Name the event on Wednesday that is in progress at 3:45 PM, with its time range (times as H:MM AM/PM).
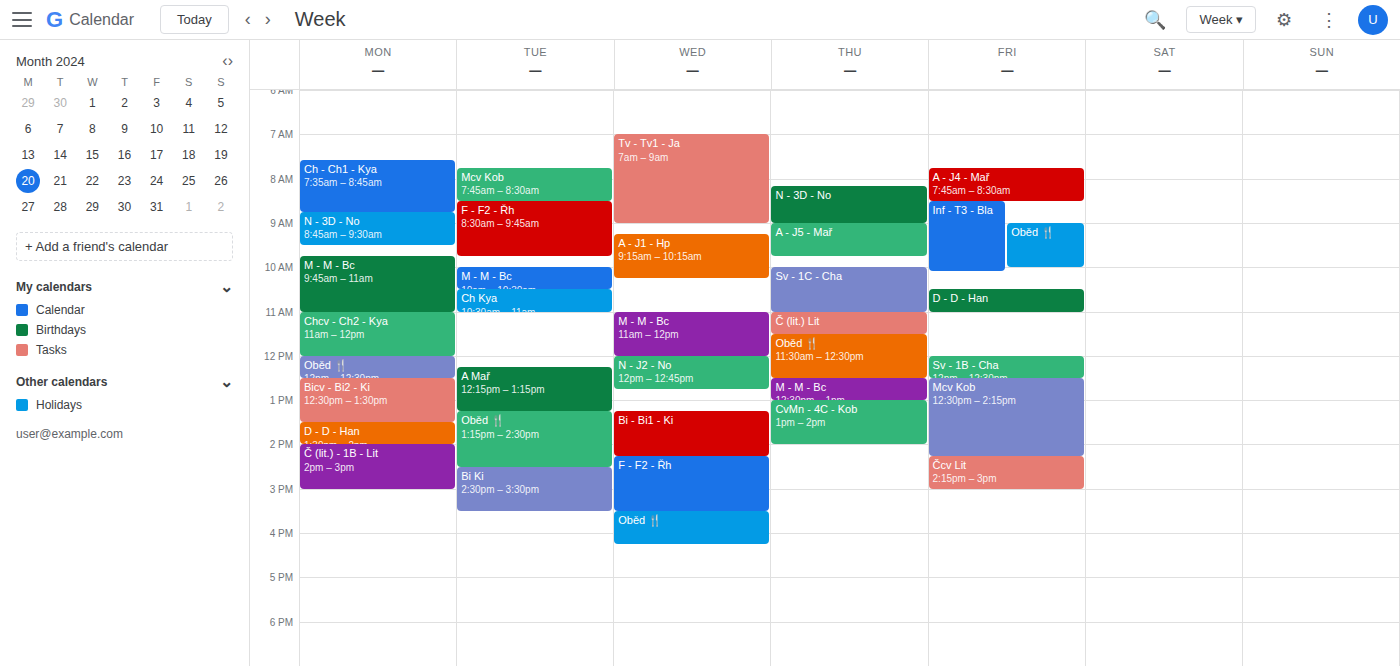
"Oběd 🍴", 3:30 PM to 4:15 PM